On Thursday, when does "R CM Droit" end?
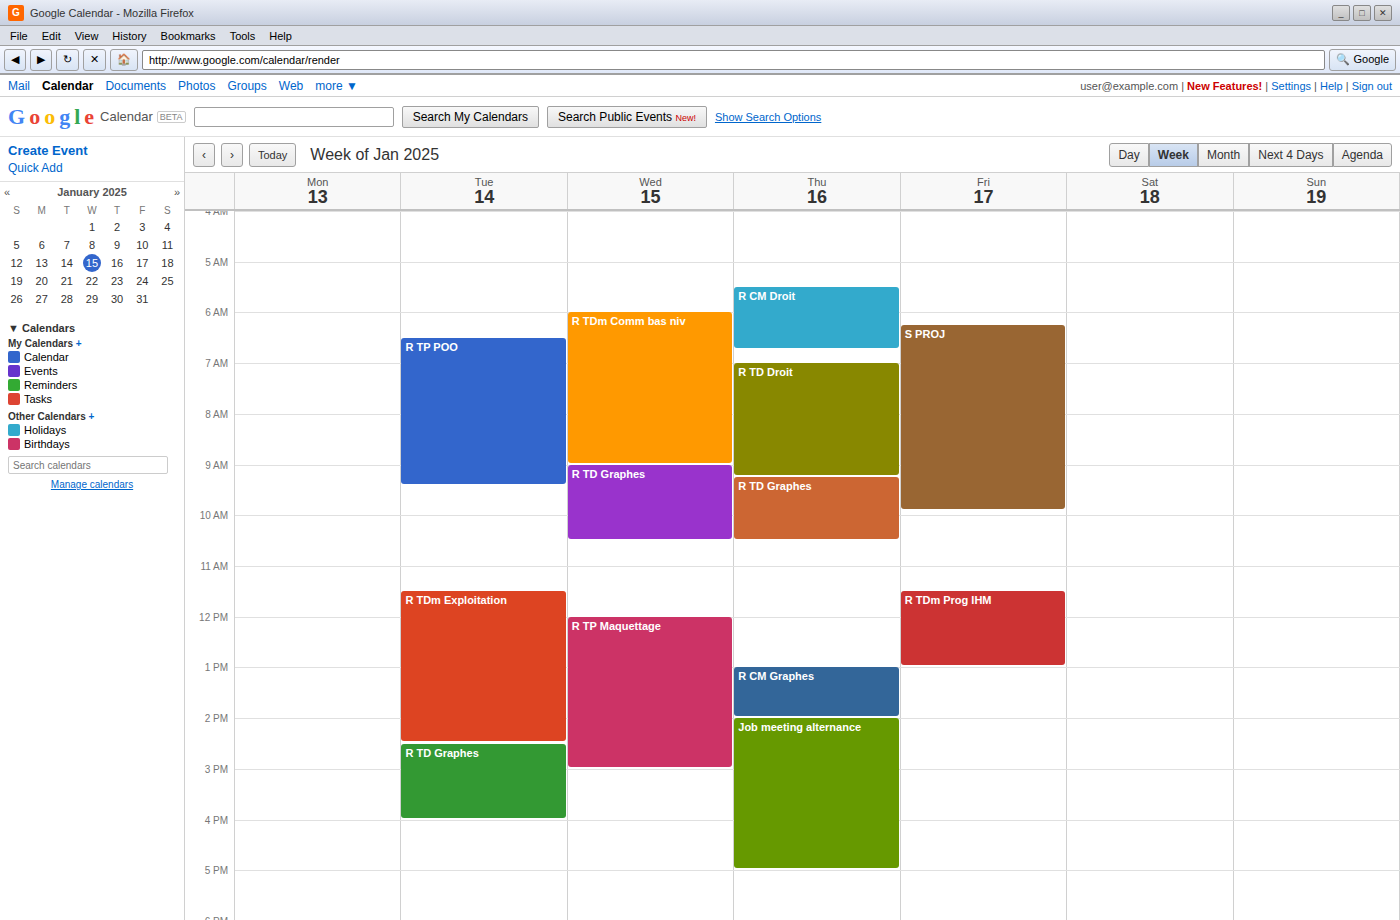
6:45 AM